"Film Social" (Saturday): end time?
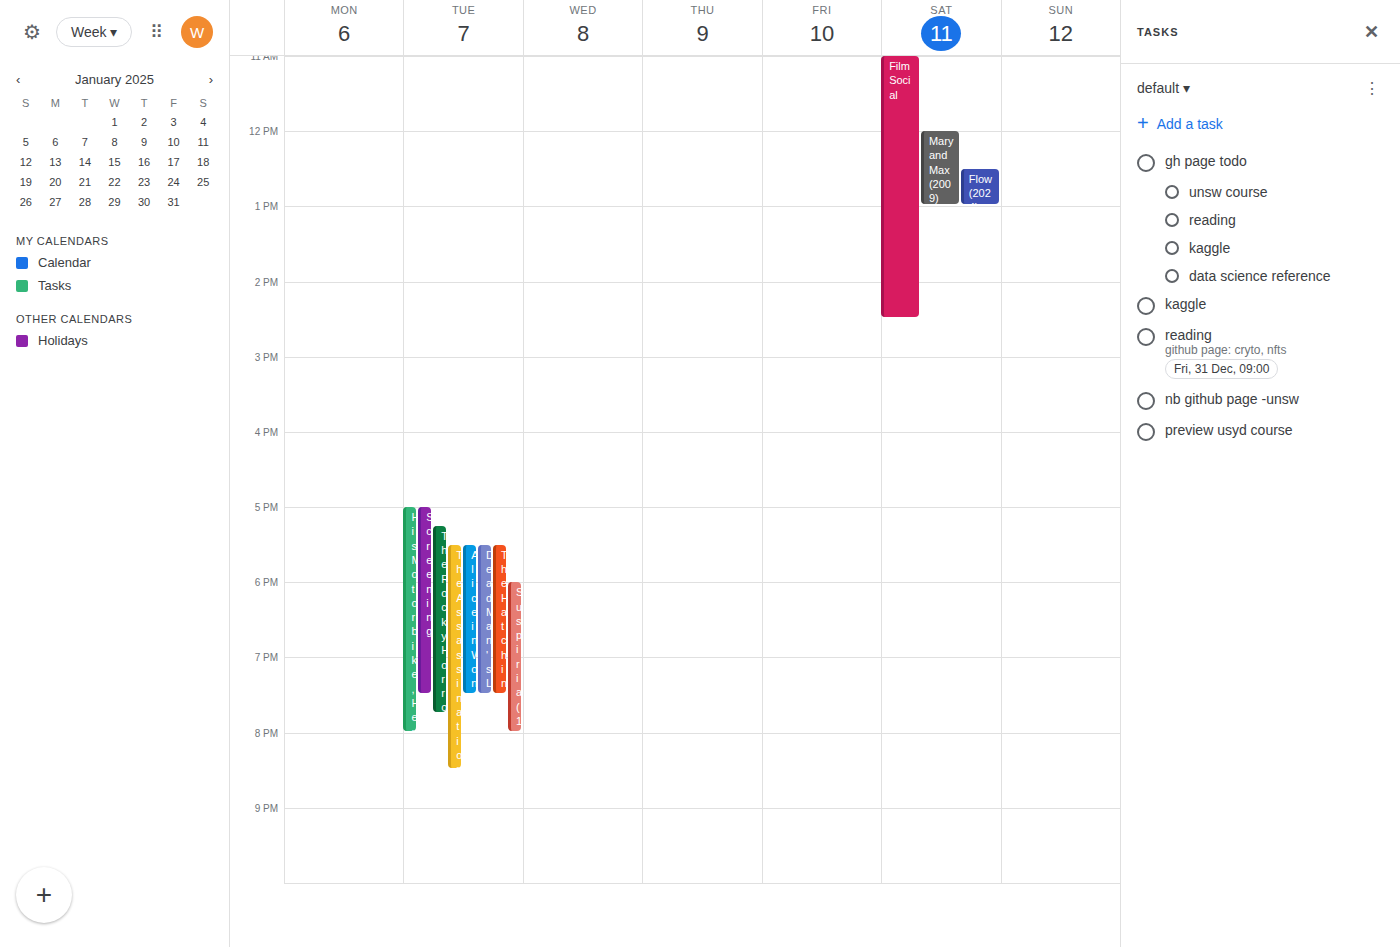
2:30 PM